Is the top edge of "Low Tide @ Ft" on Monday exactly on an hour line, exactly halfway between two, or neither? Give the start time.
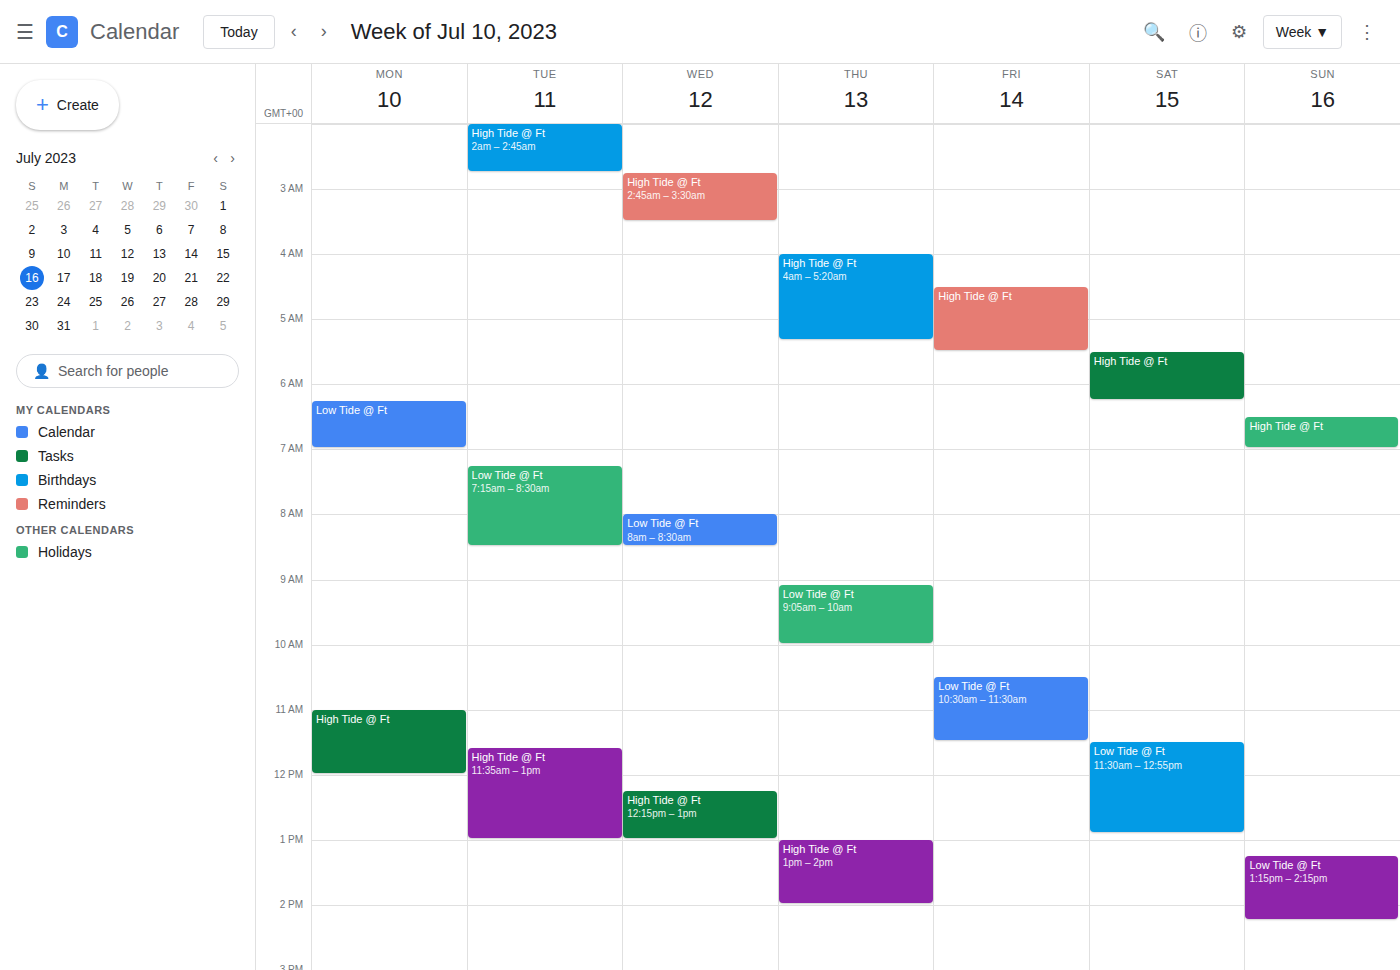
6:15 AM -- neither: a quarter of the way from the 6 AM line to the 7 AM line.